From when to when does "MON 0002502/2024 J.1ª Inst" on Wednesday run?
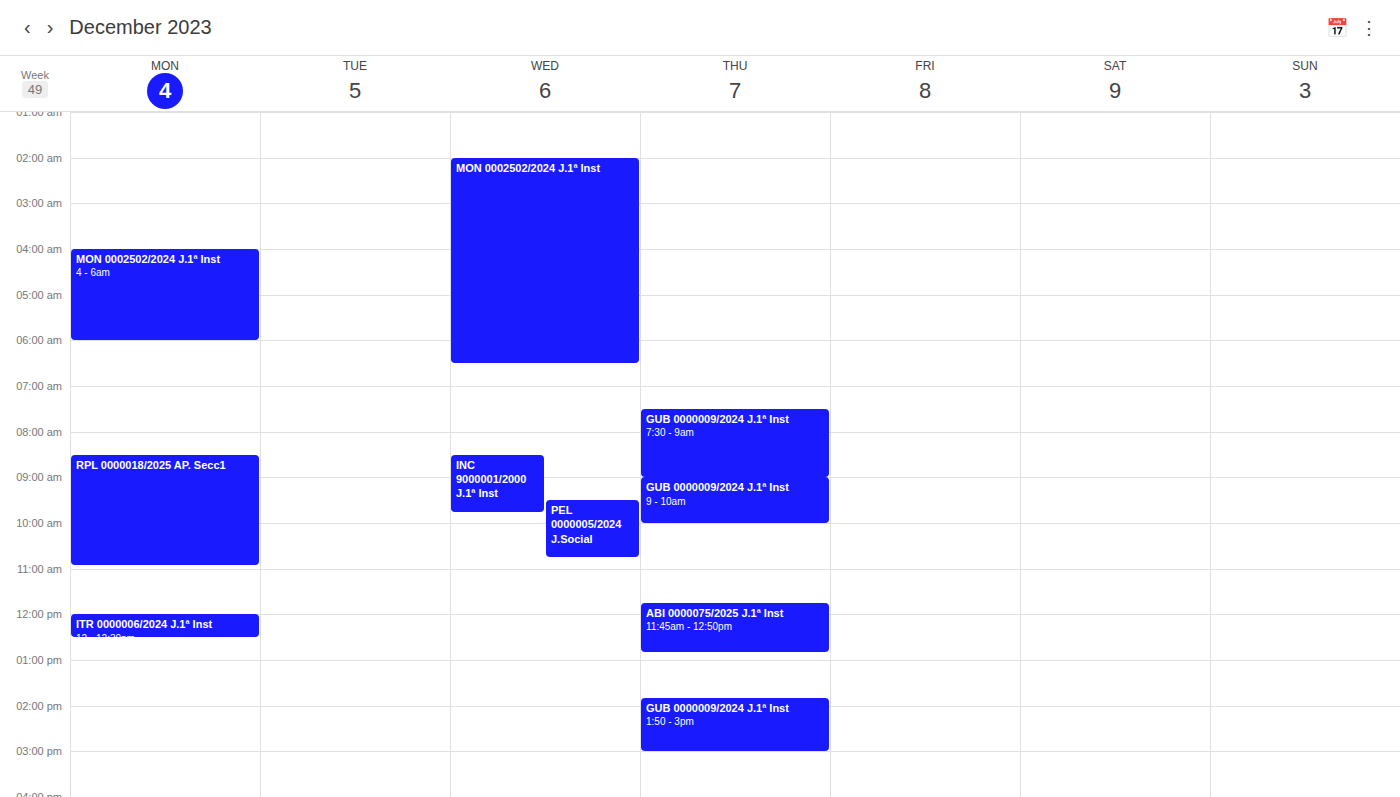
02:00 to 06:30